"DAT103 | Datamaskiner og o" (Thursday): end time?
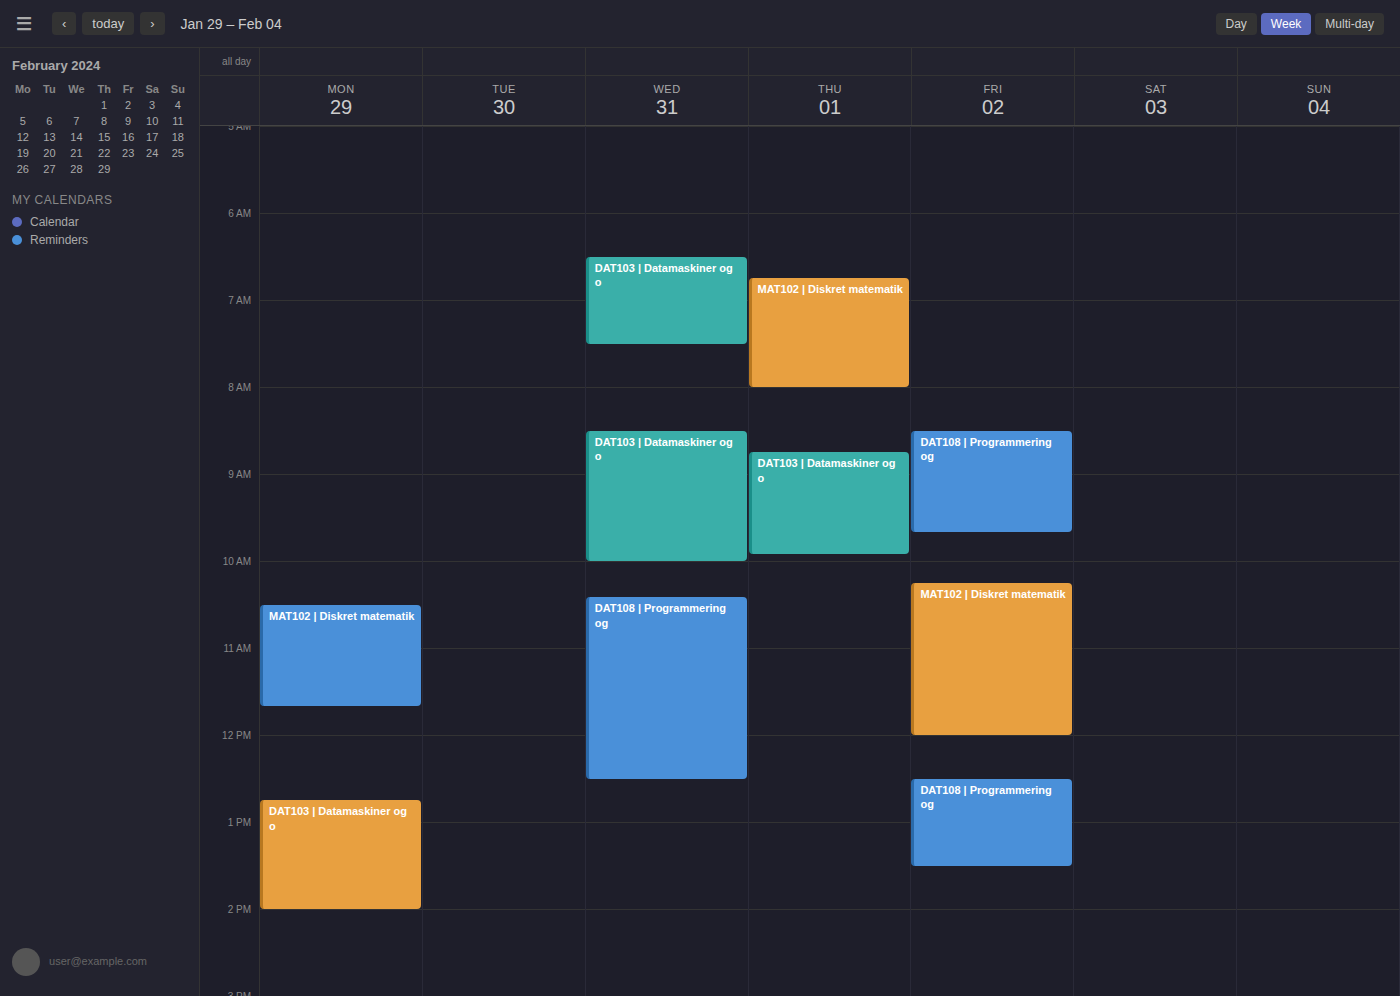
09:55